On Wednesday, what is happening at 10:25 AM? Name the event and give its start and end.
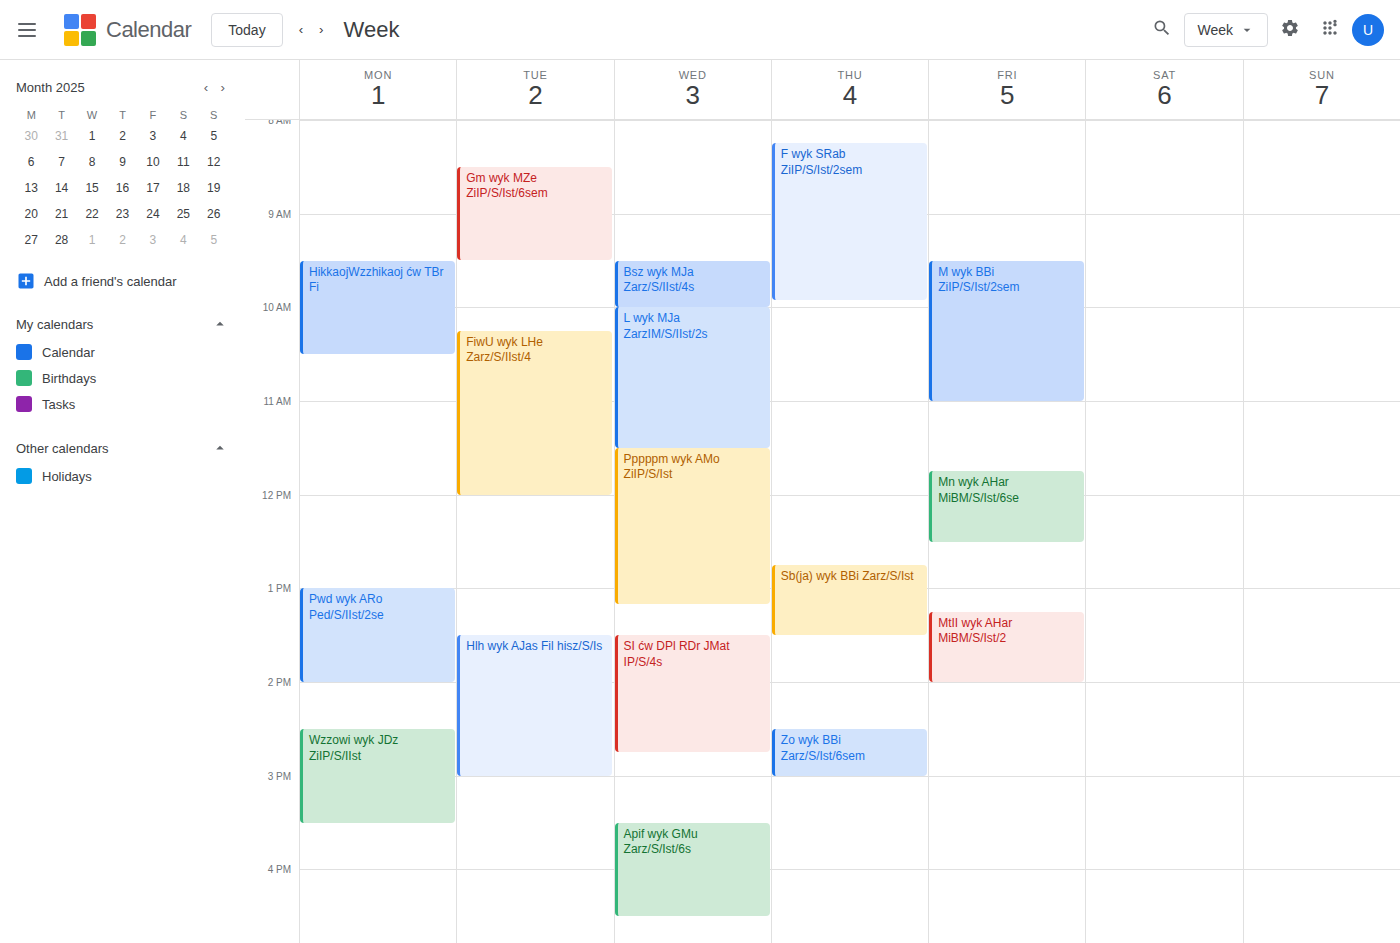
"L wyk MJa ZarzIM/S/IIst/2s", 10:00 AM to 11:30 AM